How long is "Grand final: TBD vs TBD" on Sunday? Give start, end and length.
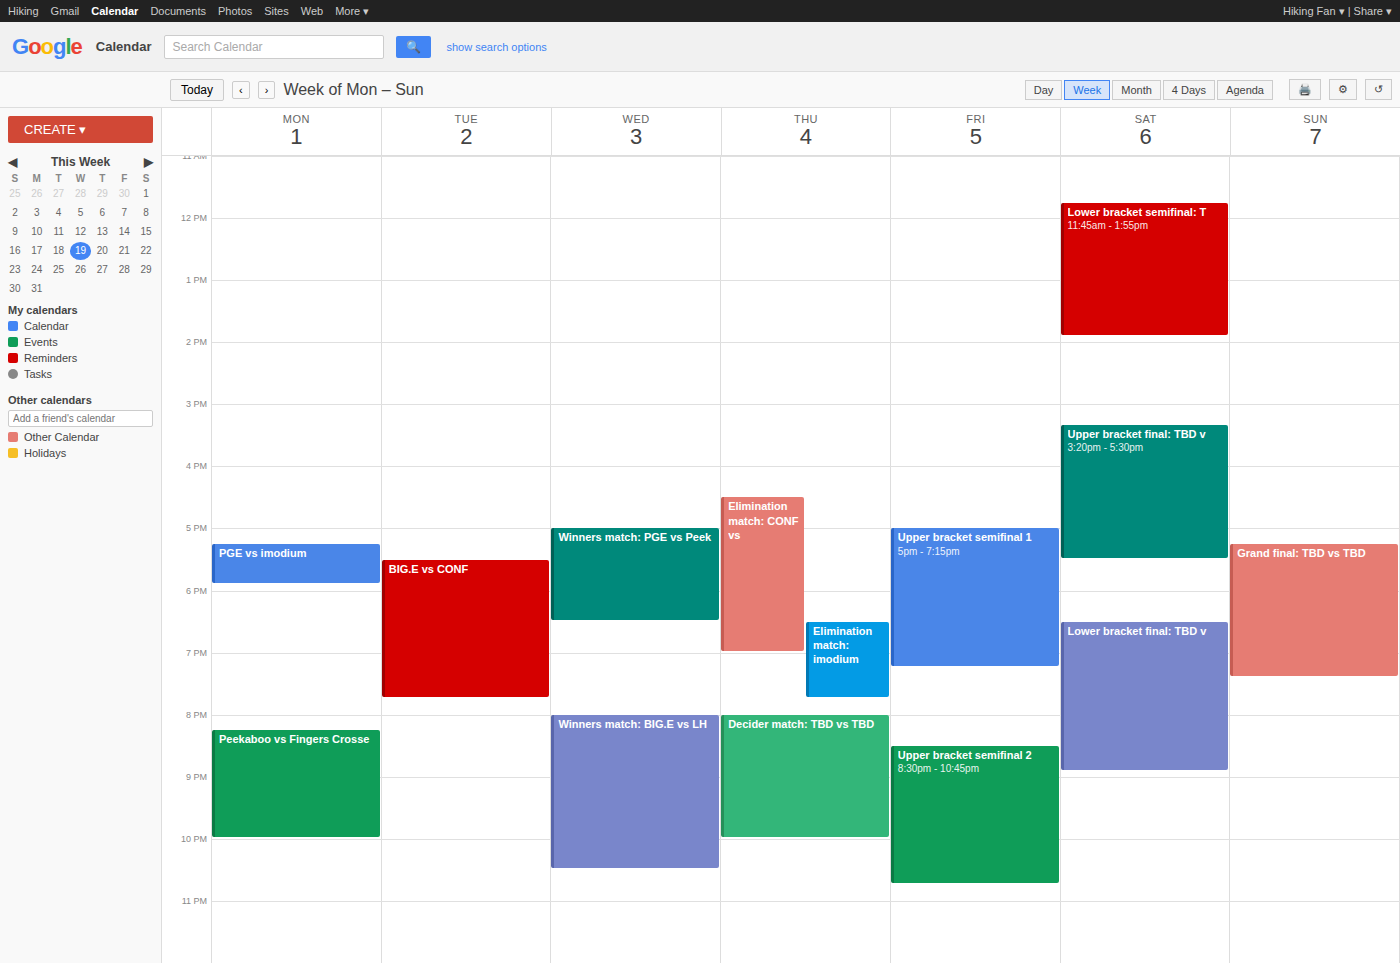
5:15 PM to 7:25 PM, 2 hours 10 minutes